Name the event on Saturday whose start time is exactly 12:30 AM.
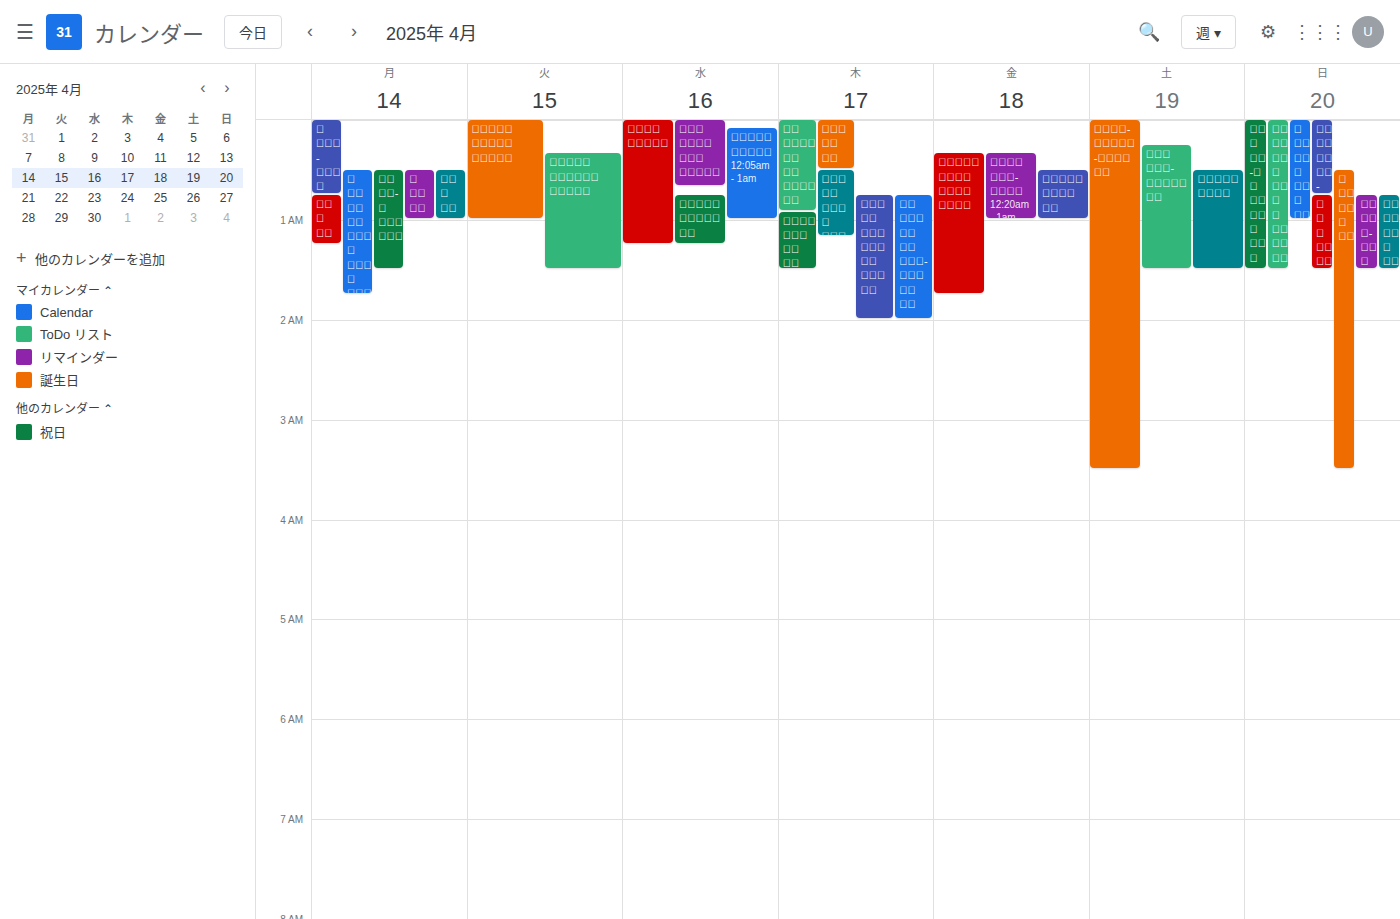
"कपाली तेर्"